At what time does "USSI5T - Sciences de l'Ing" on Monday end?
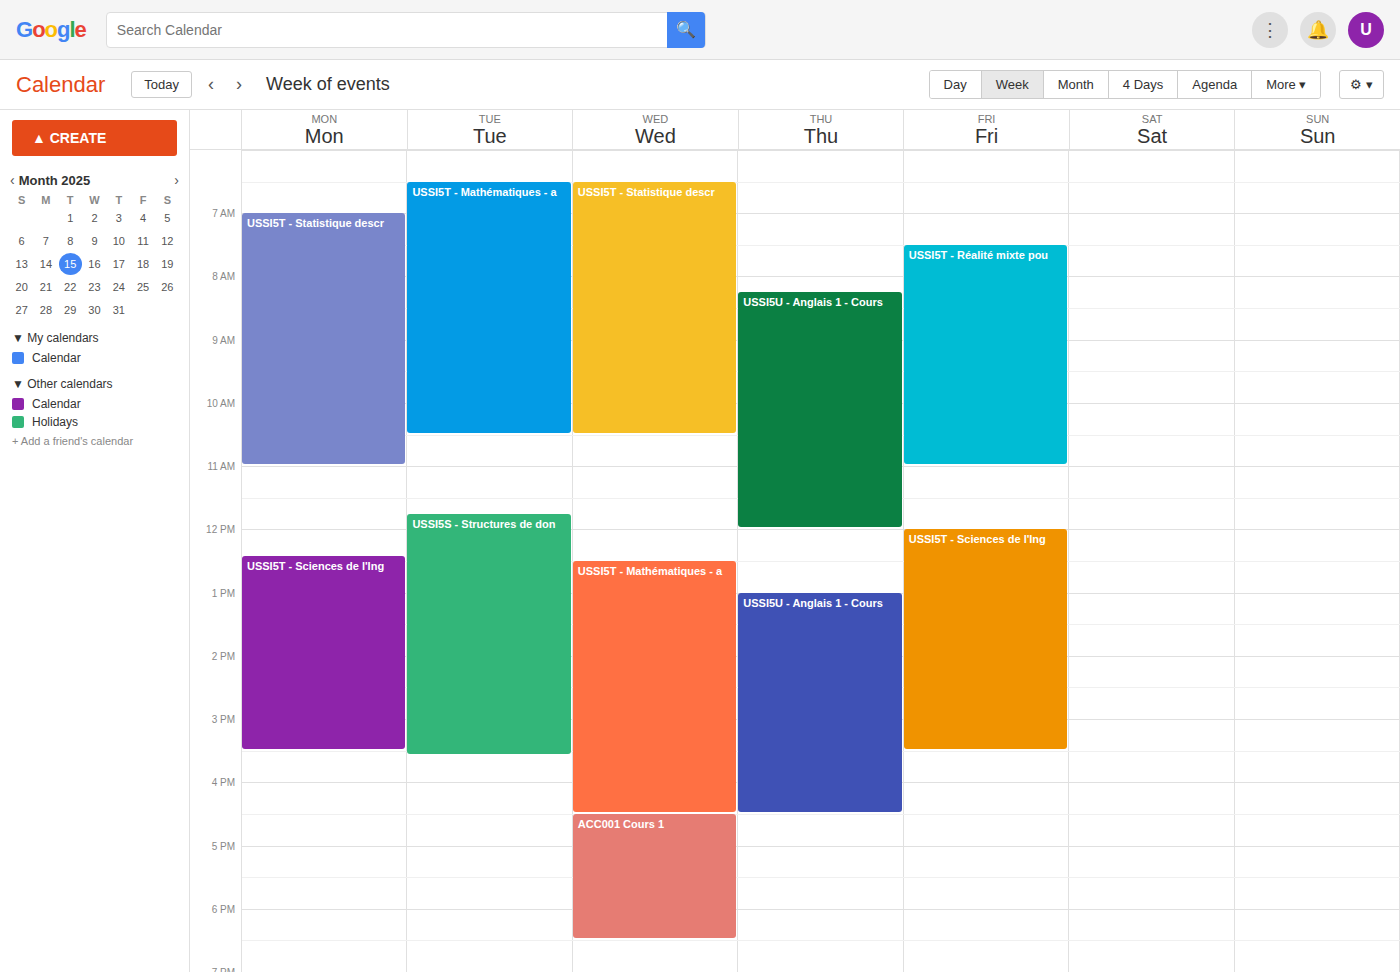
3:30 PM